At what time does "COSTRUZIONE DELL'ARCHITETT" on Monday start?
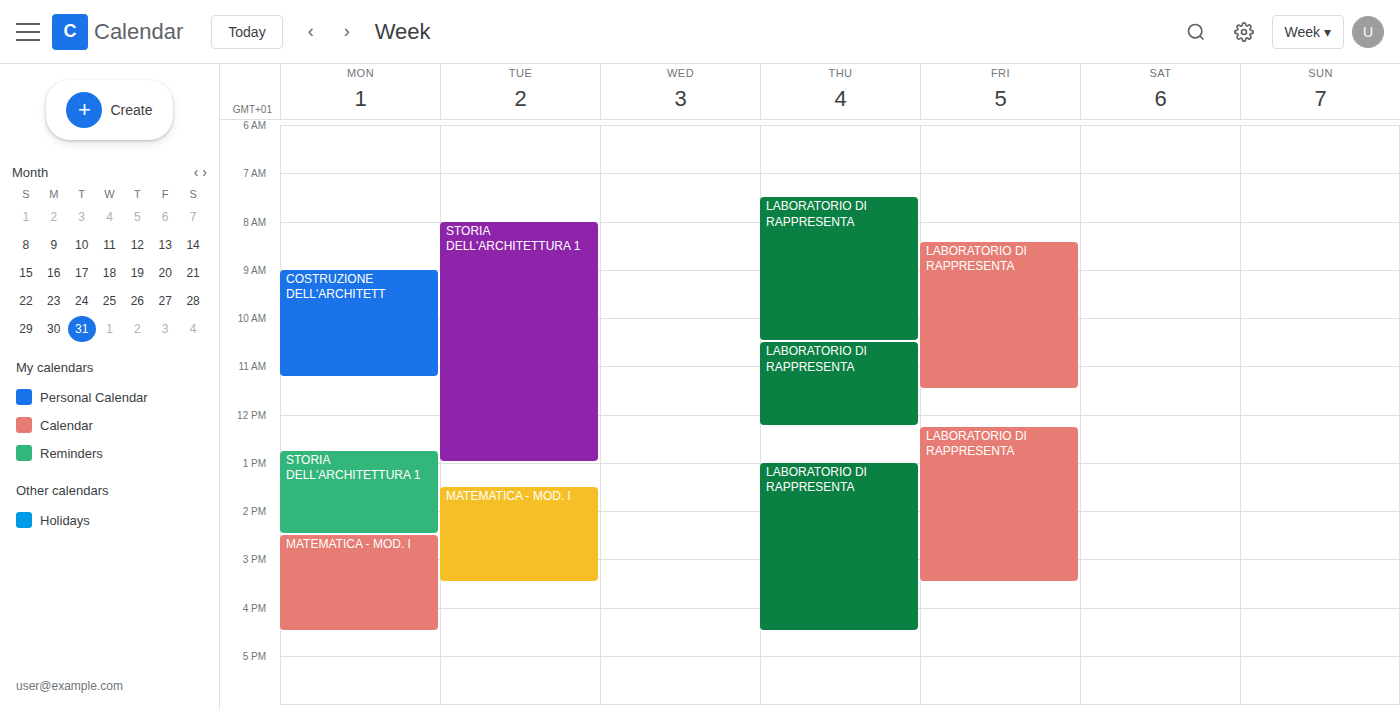
9:00 AM